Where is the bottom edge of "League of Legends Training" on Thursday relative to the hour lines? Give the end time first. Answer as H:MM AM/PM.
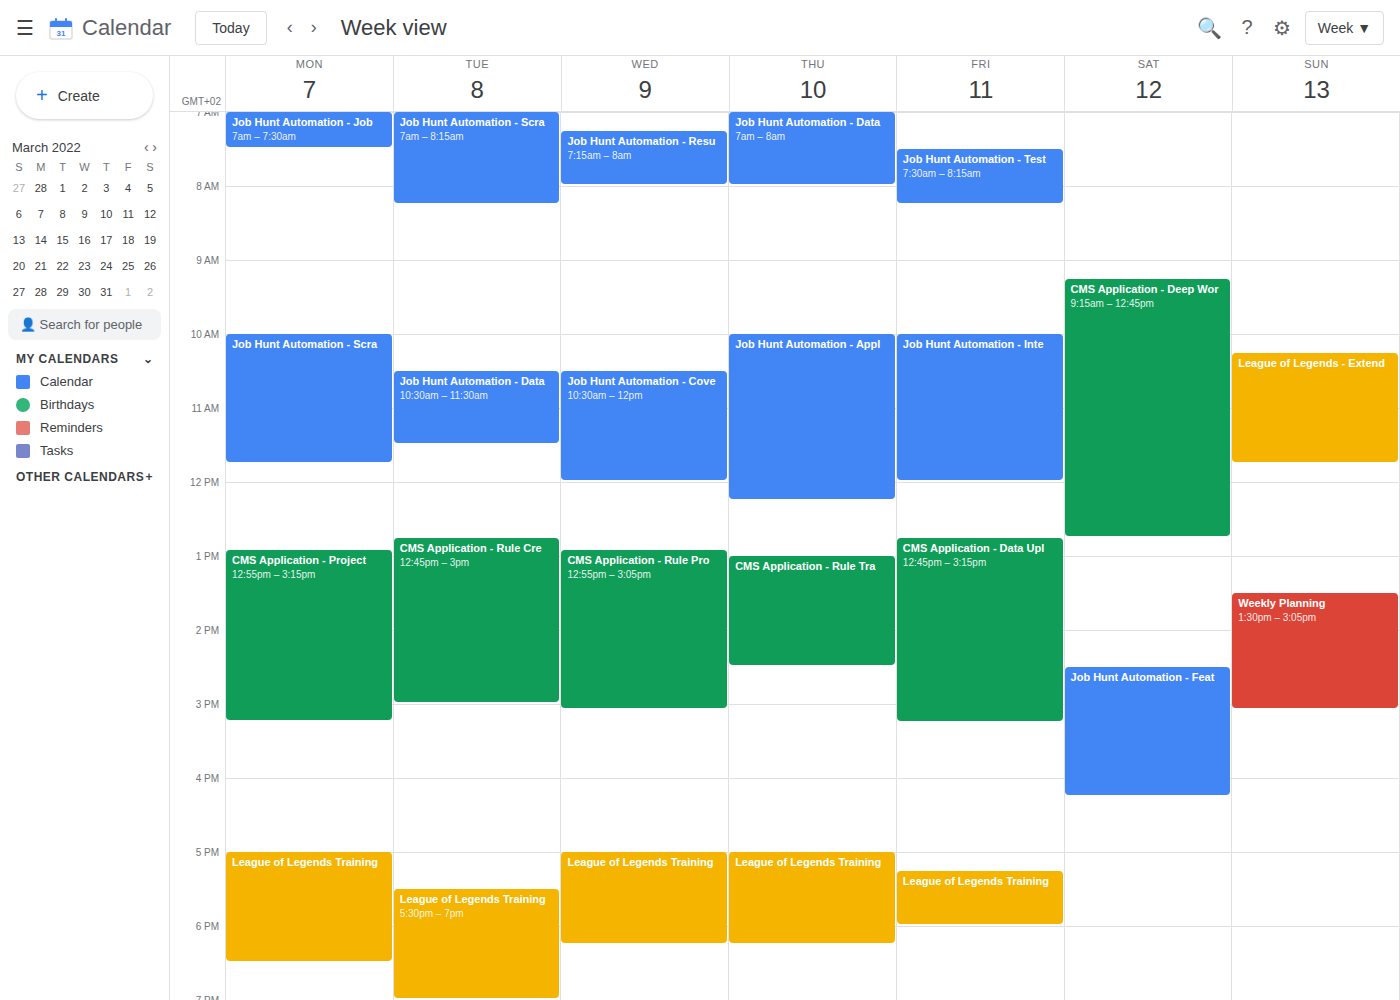
6:15 PM -- neither: a quarter of the way from the 6 PM line to the 7 PM line.